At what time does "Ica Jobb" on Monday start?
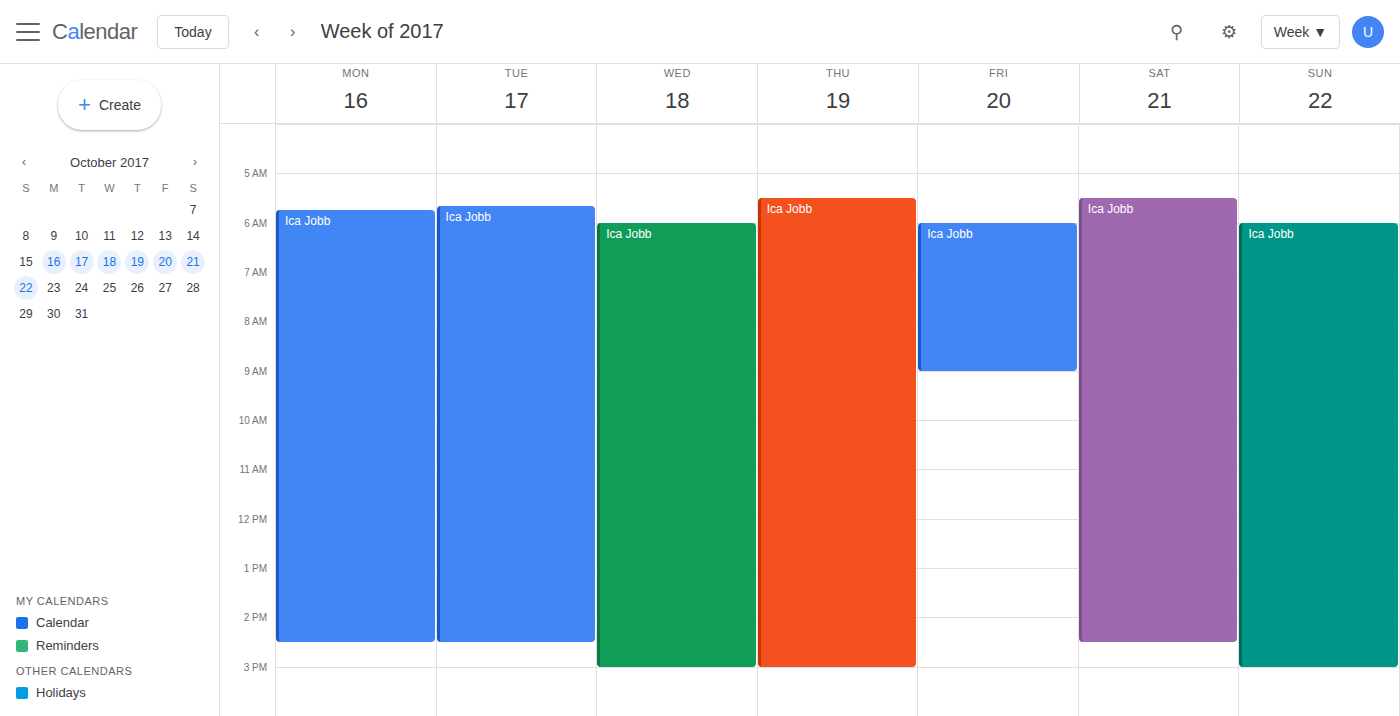
05:45